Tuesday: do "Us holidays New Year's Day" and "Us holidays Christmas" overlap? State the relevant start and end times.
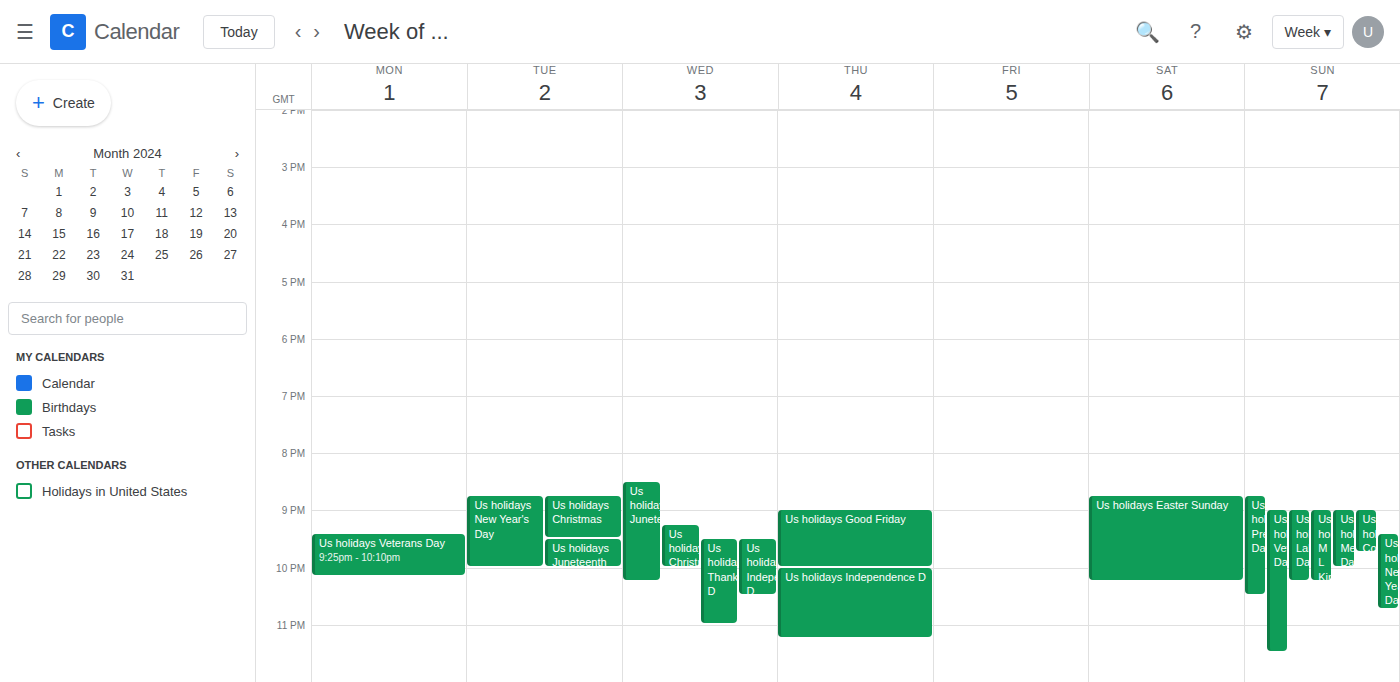
"Us holidays Christmas" runs 20:45 to 21:30, inside "Us holidays New Year's Day" -- they overlap.